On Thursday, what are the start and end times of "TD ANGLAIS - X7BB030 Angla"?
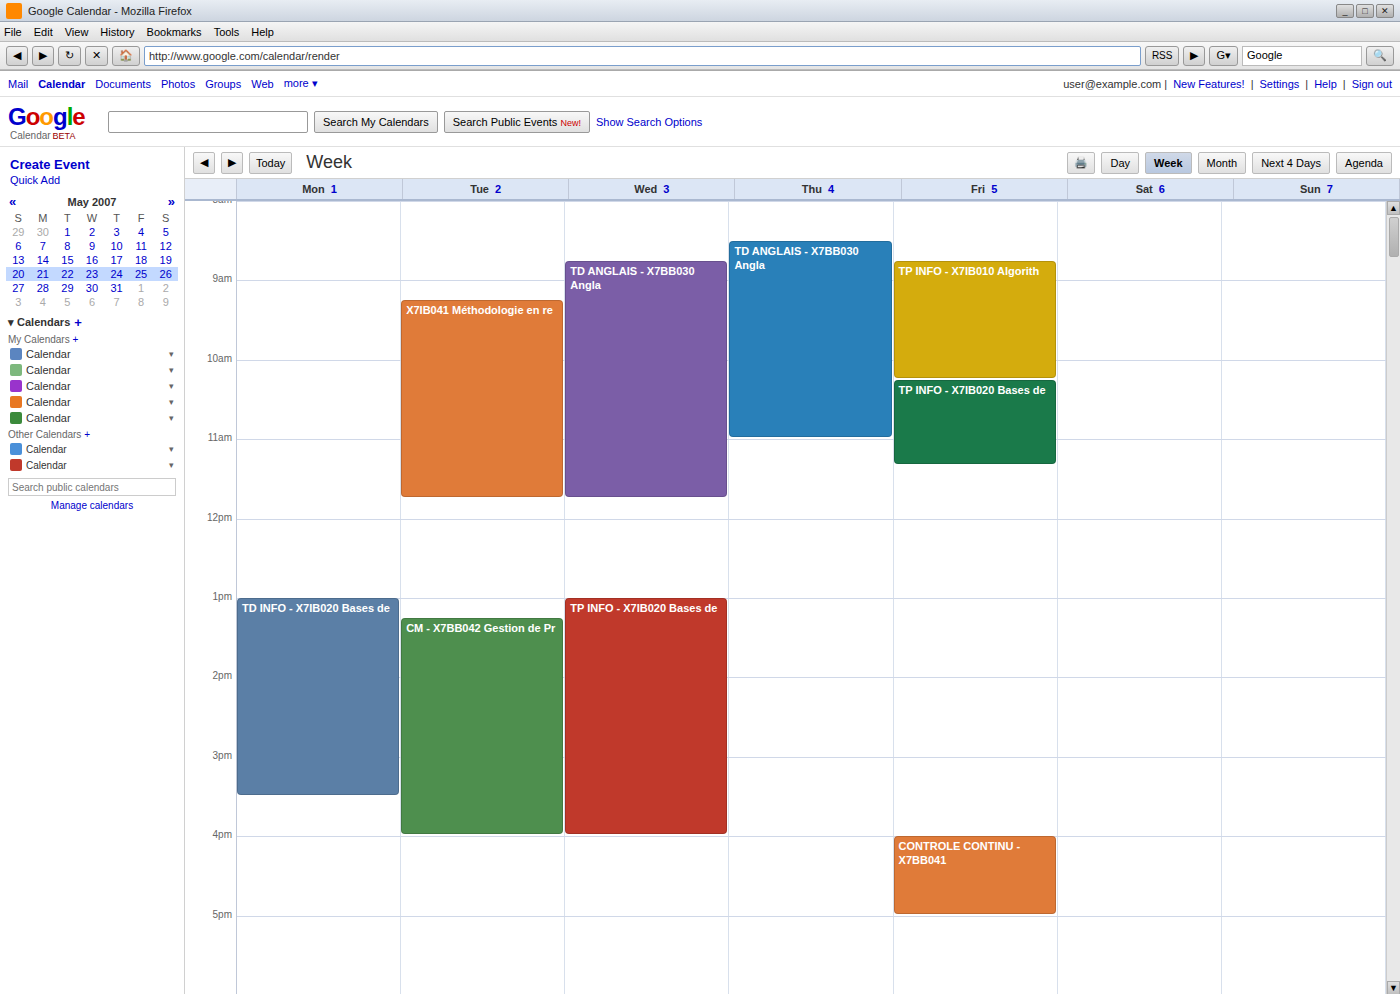
8:30 AM to 11:00 AM